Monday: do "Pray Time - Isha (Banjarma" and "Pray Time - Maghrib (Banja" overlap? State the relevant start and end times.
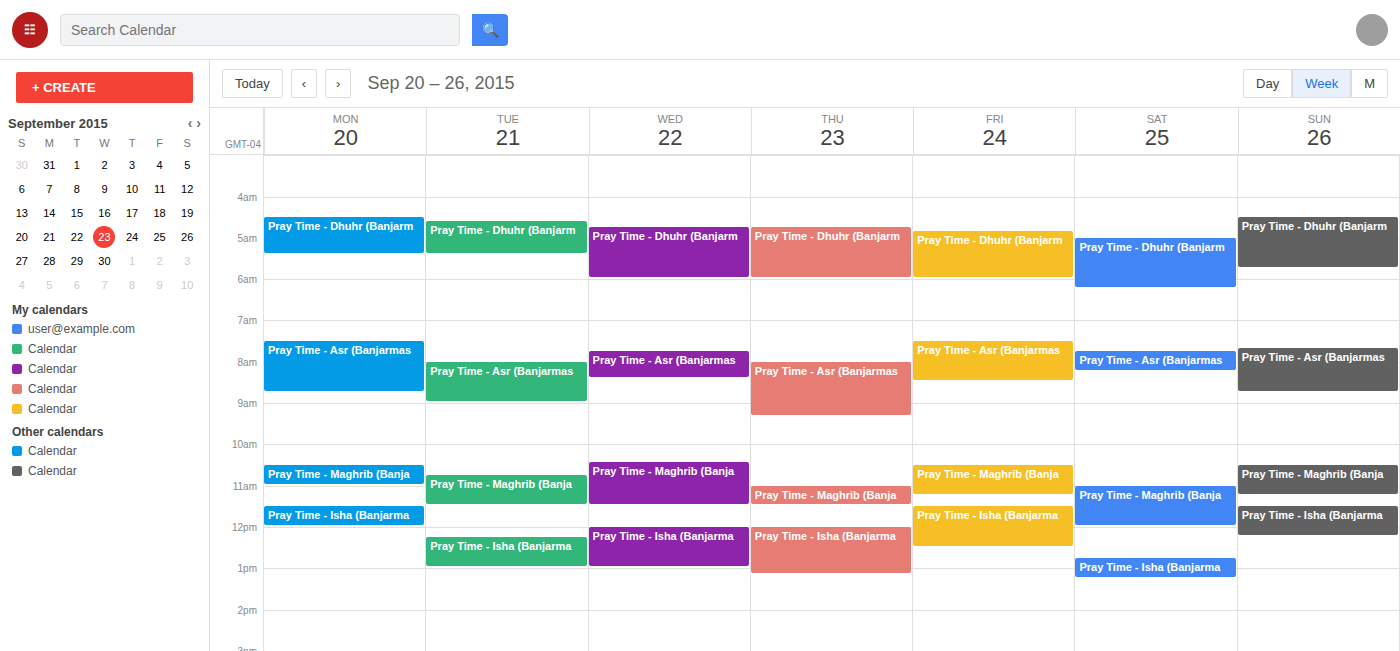
"Pray Time - Maghrib (Banja" ends at 11:00 AM and "Pray Time - Isha (Banjarma" starts at 11:30 AM -- no overlap.